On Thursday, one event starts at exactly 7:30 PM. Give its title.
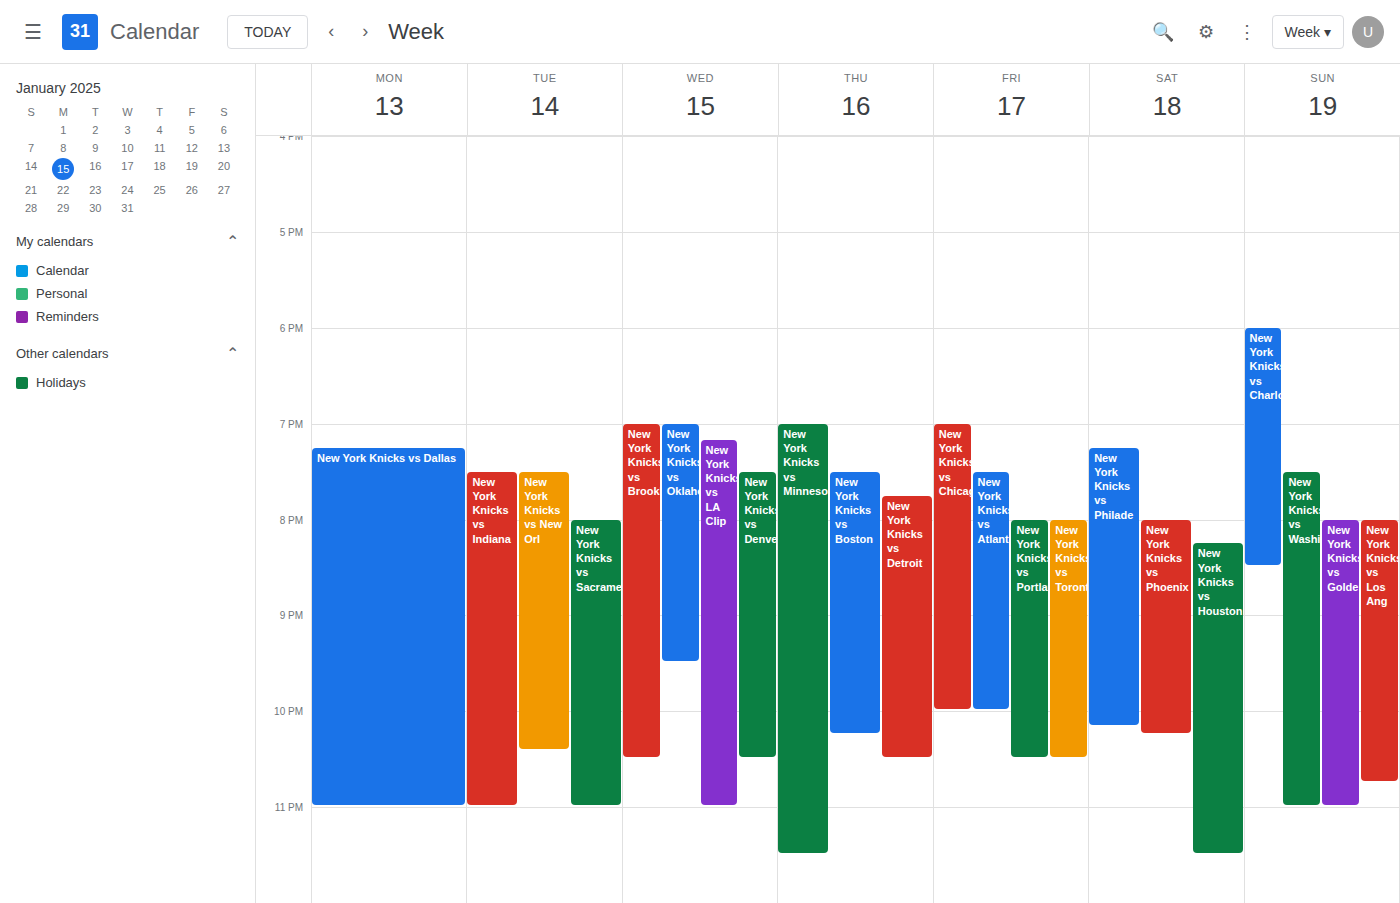
"New York Knicks vs Boston"